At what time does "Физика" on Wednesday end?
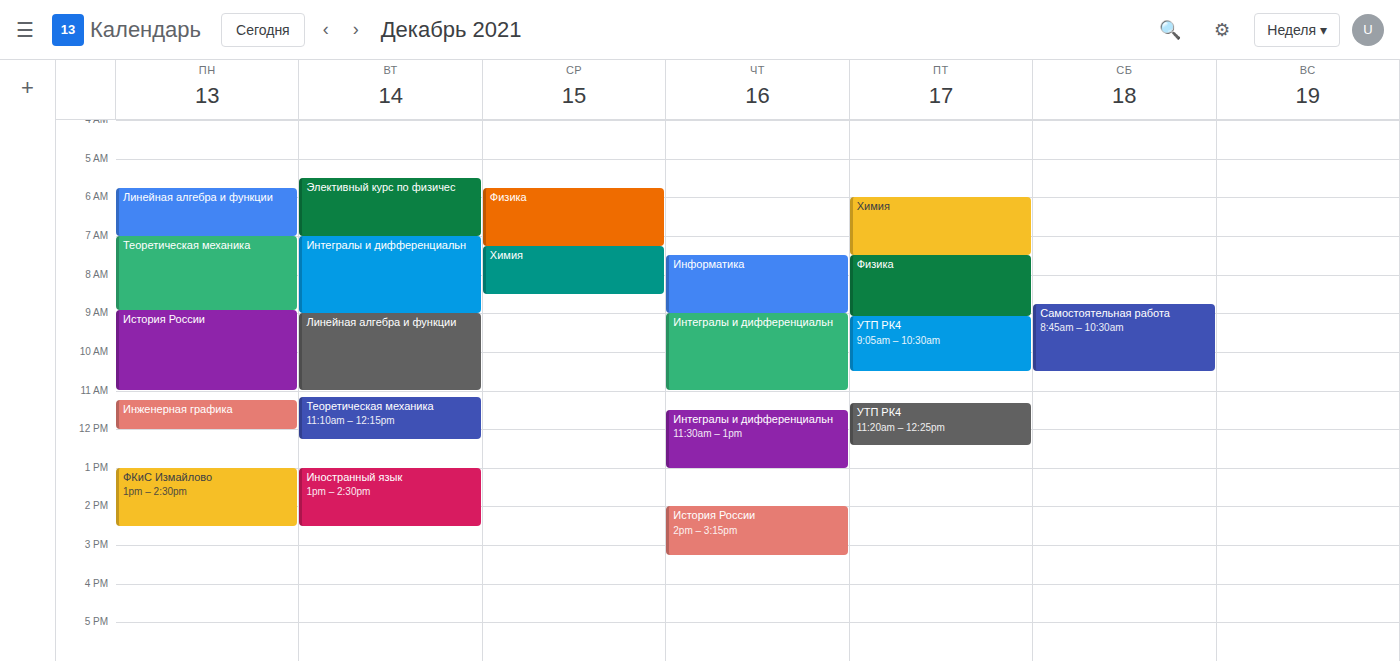
7:15 AM